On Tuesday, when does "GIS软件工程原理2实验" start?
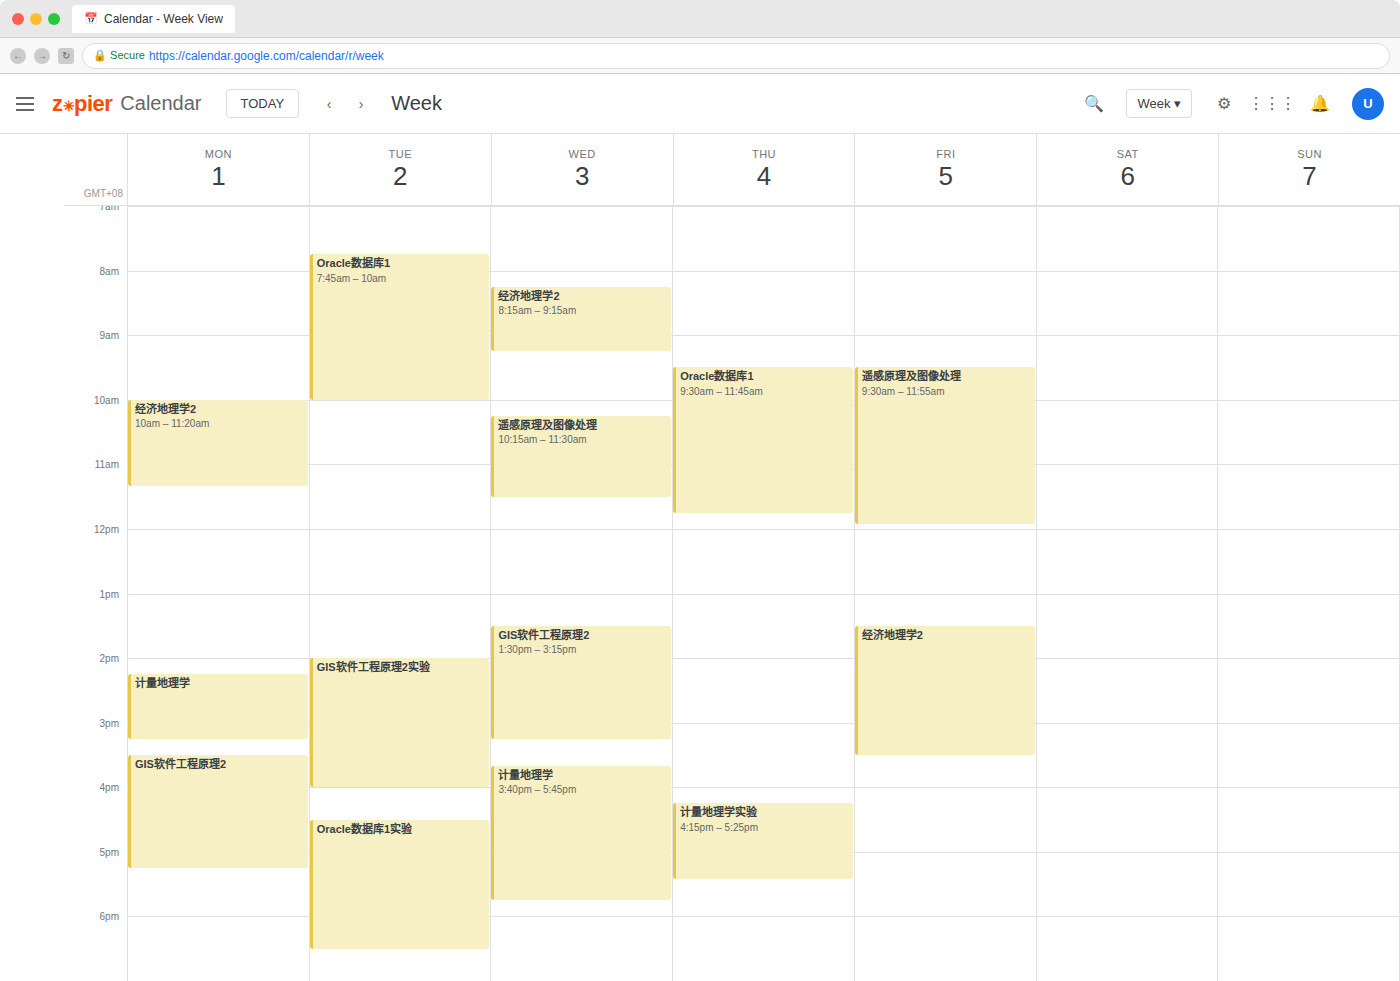
2:00 PM